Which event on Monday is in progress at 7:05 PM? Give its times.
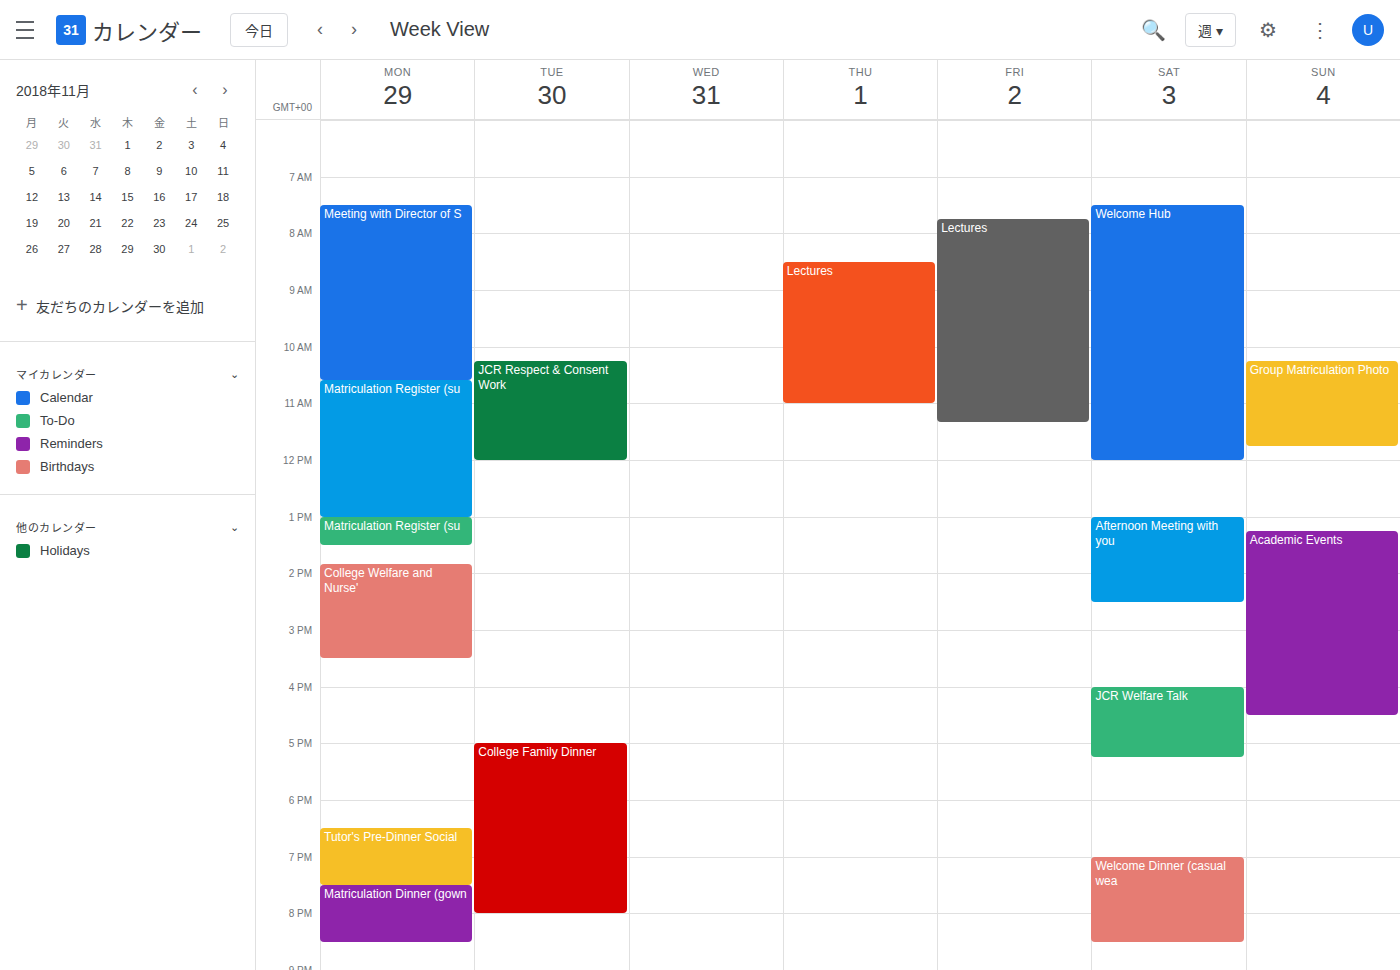
"Tutor's Pre-Dinner Social", 6:30 PM to 7:30 PM